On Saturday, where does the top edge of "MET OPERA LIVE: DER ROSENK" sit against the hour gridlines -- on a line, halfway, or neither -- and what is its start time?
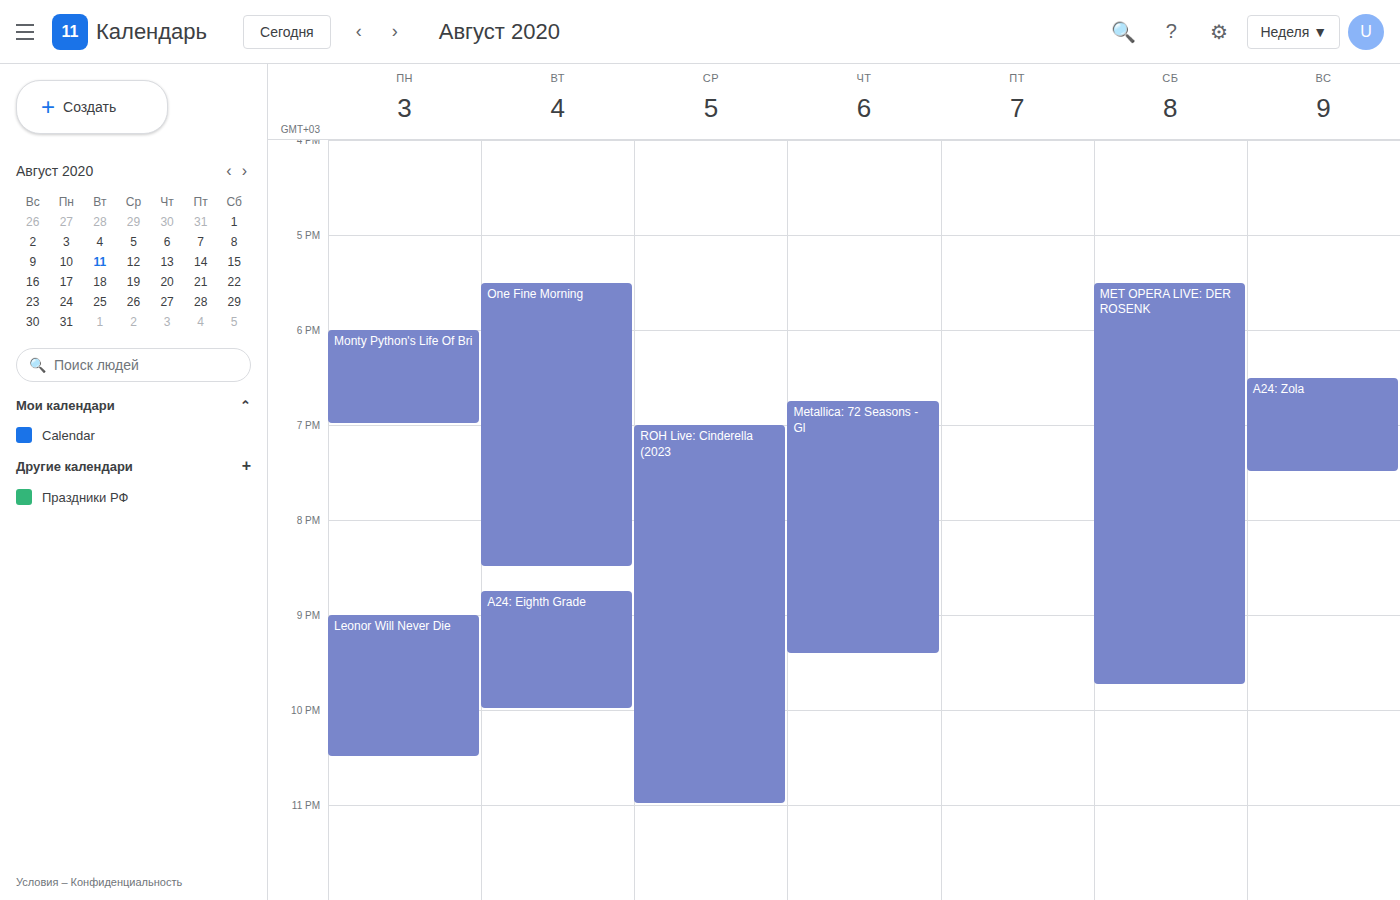
17:30 -- halfway between the 17:00 and 18:00 lines.